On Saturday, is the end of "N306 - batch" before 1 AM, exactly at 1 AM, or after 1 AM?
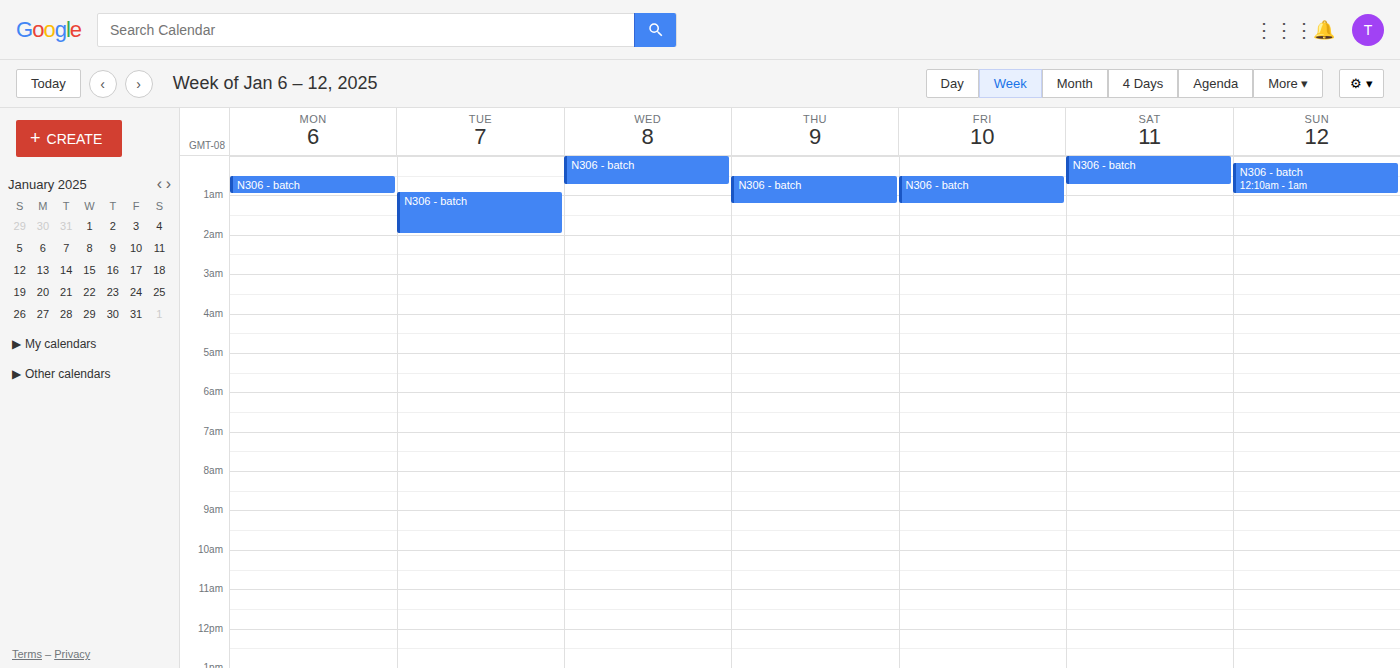
12:45 AM -- before 1 AM, 15 minutes above the 1 AM line.